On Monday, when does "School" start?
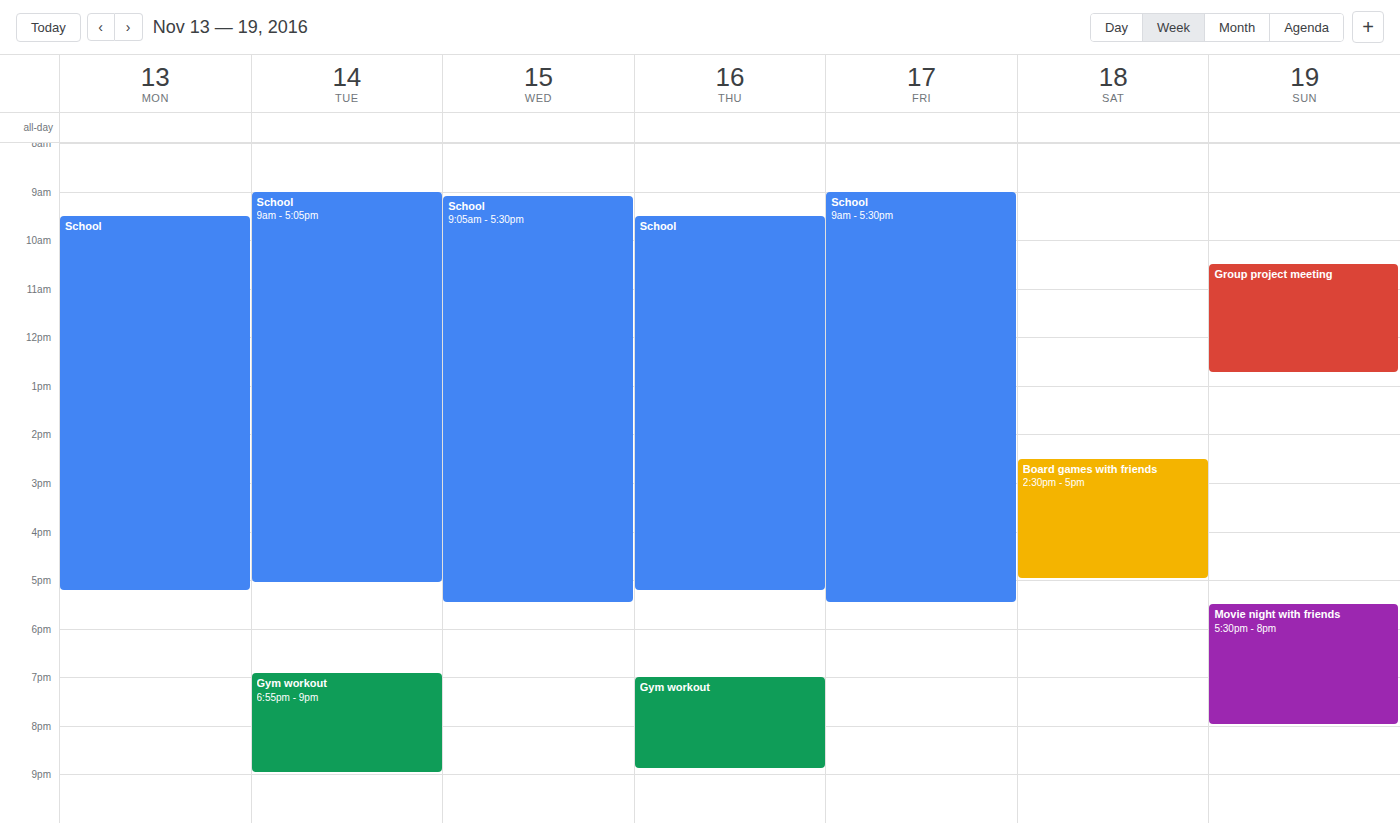
09:30